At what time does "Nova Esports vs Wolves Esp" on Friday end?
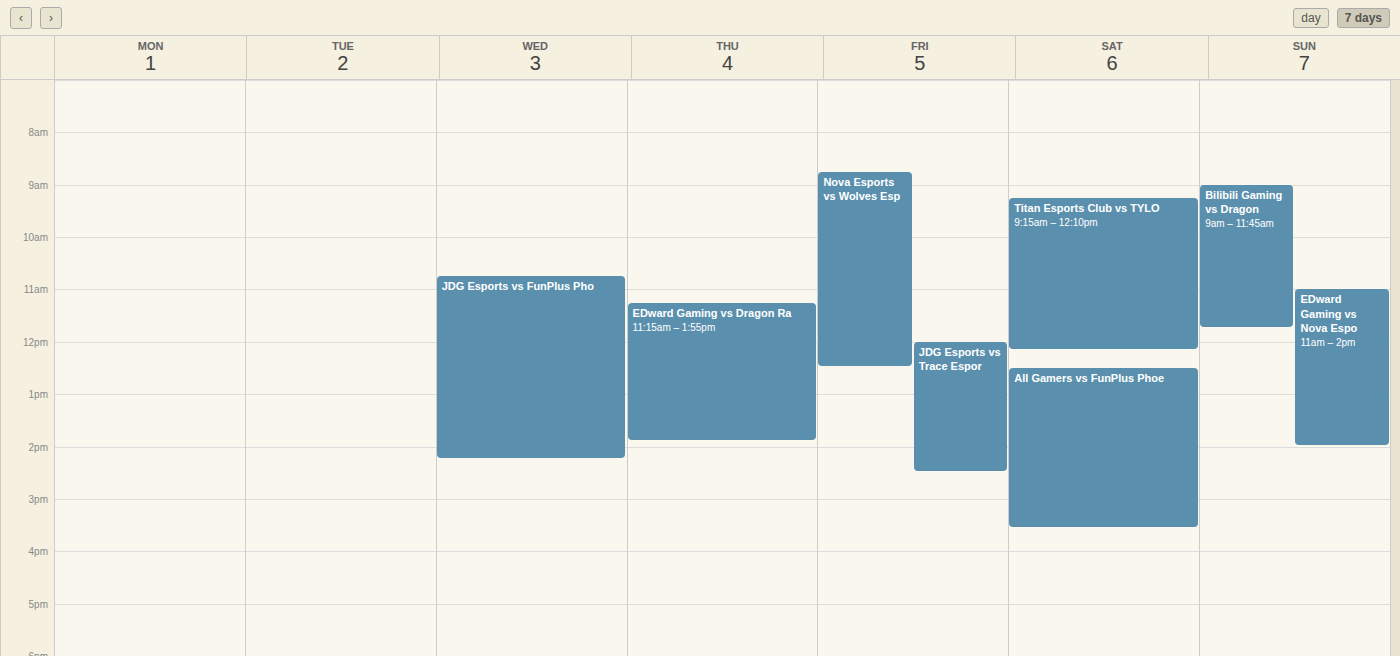
12:30 PM